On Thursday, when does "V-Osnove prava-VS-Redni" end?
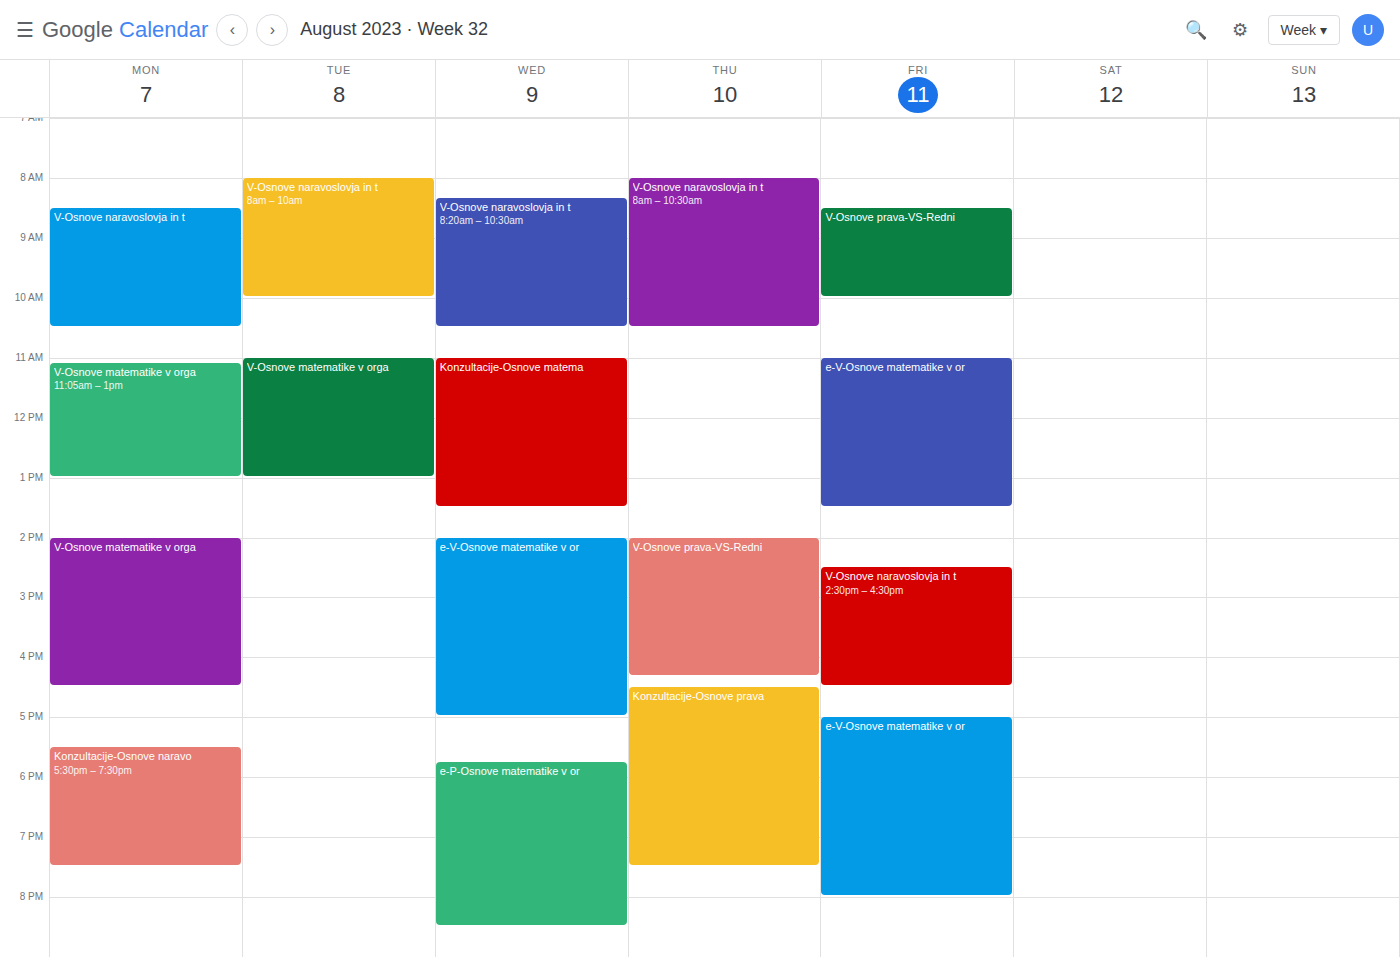
4:20 PM